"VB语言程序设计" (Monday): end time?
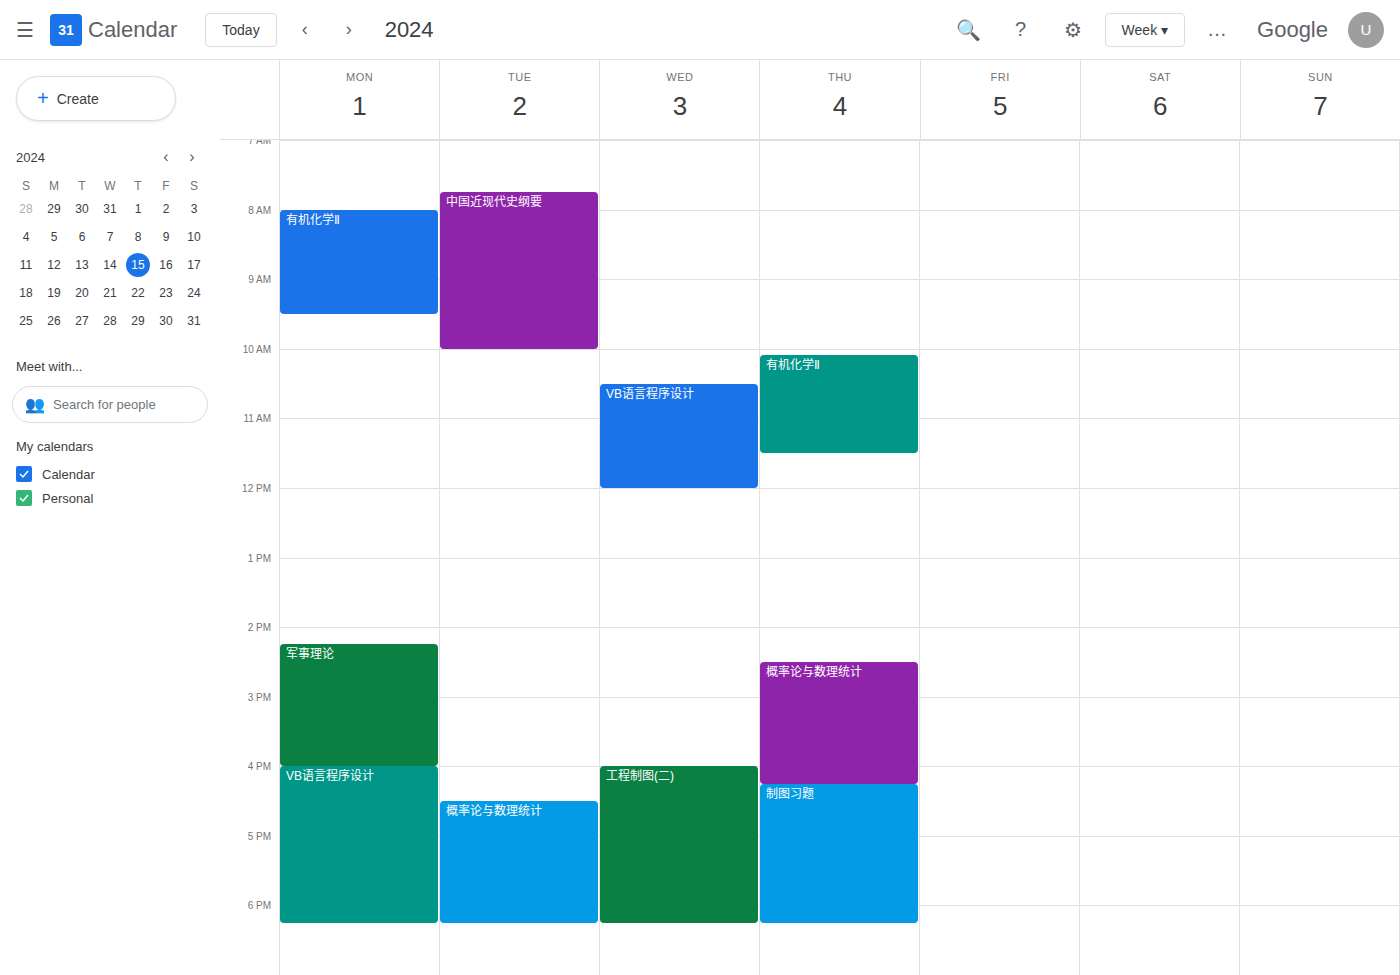
18:15